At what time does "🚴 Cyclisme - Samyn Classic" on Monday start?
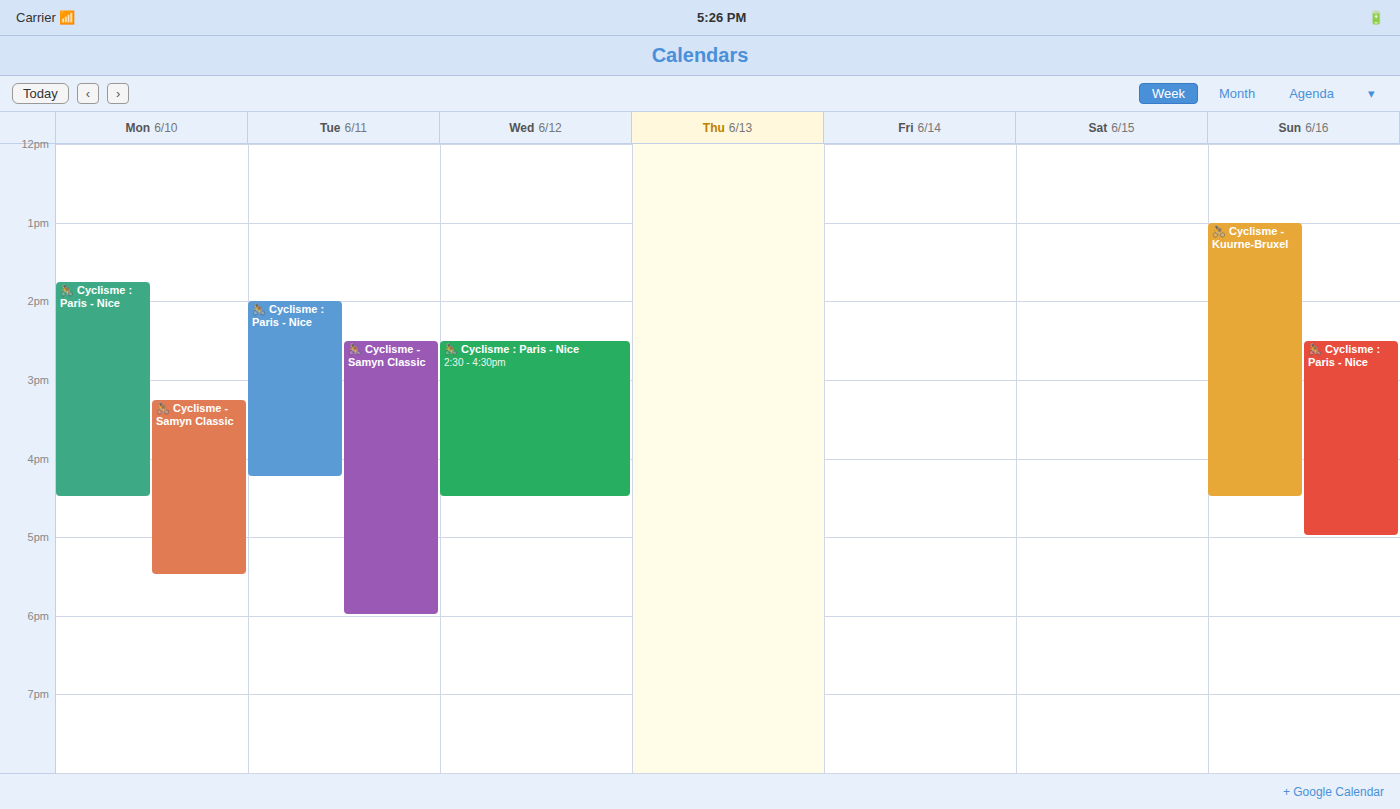
3:15 PM